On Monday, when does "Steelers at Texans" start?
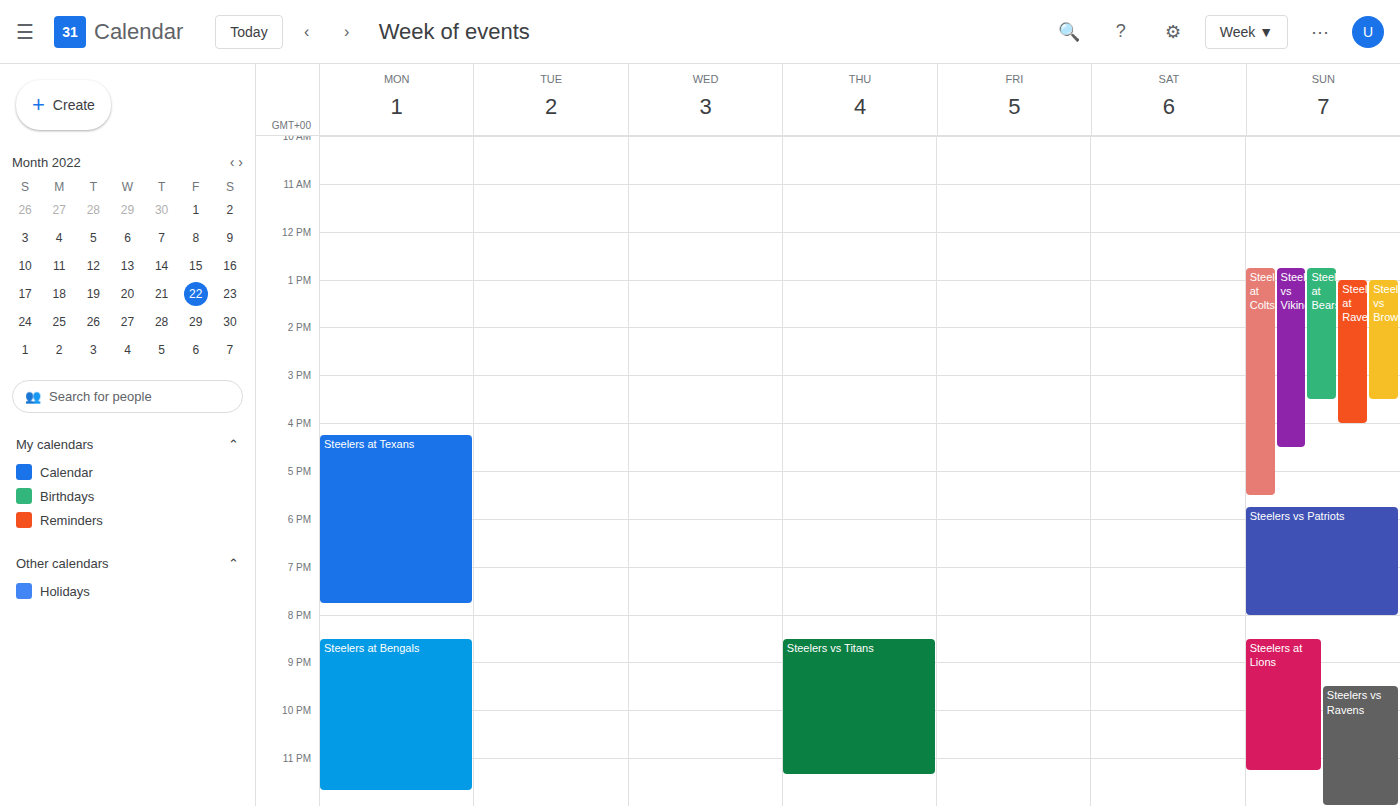
4:15 PM